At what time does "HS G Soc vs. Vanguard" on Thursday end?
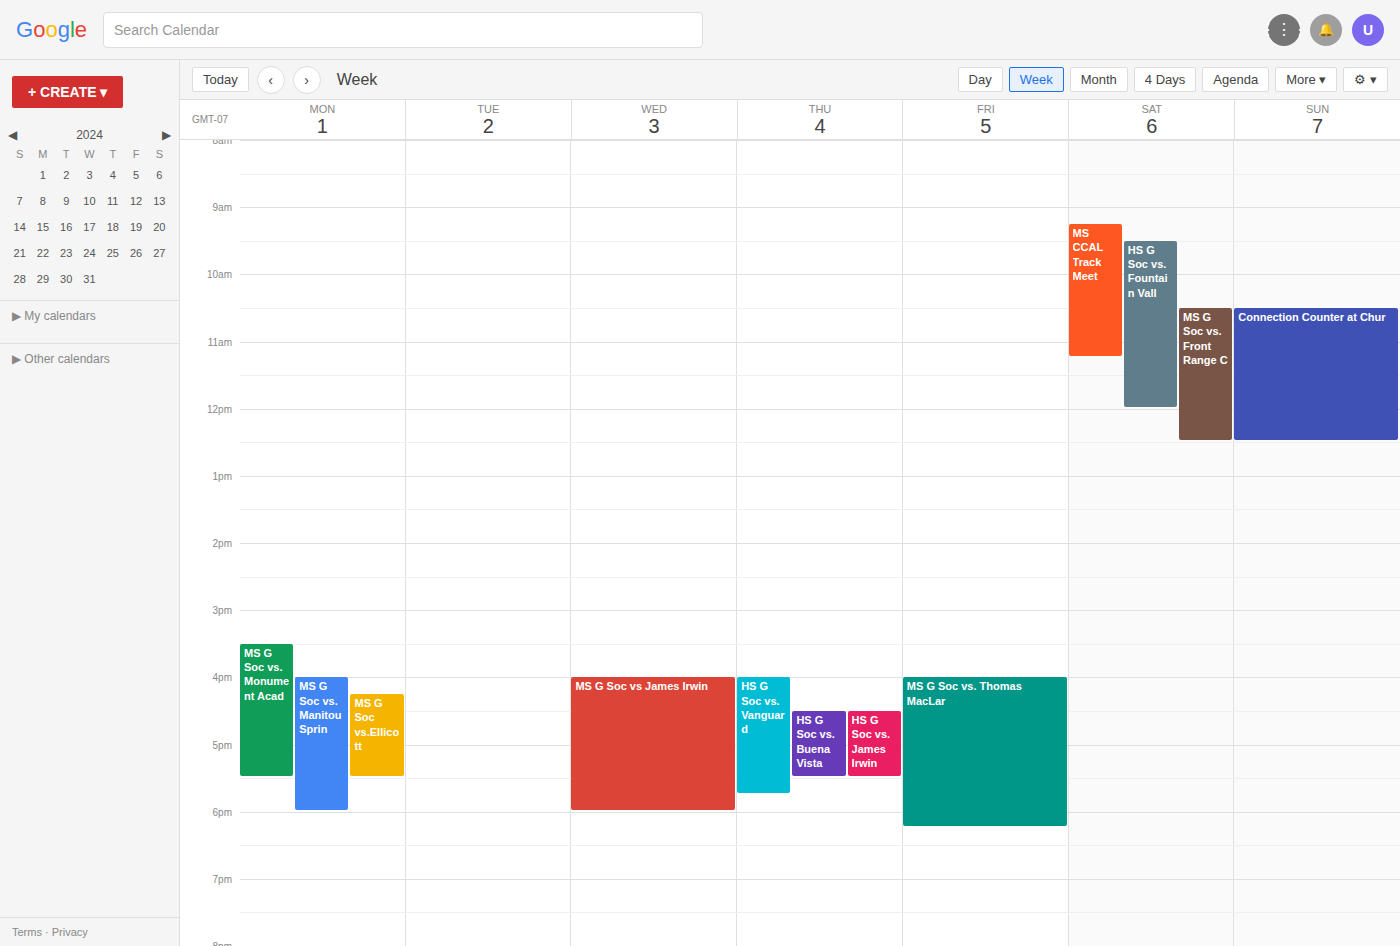
5:45 PM